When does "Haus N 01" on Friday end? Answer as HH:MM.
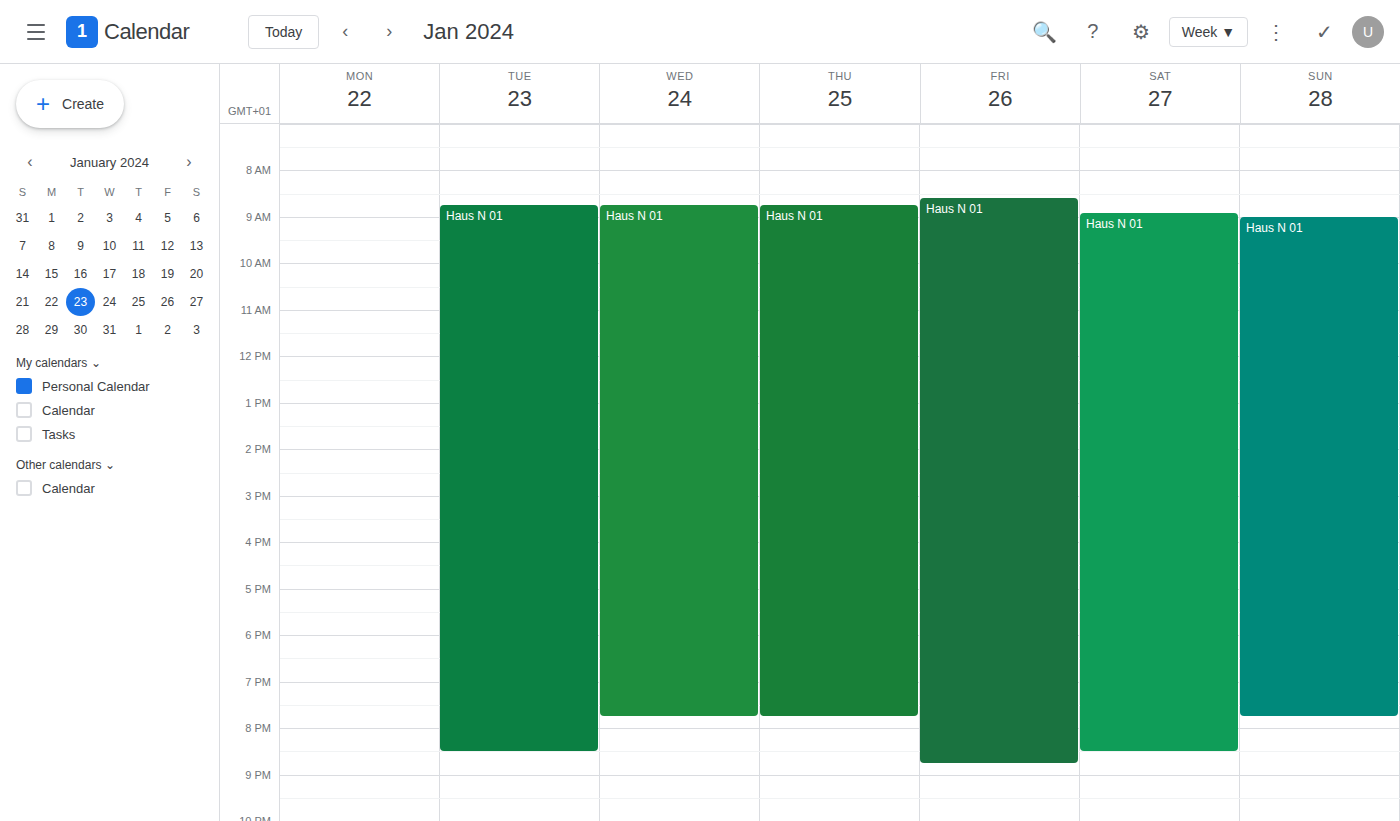
20:45